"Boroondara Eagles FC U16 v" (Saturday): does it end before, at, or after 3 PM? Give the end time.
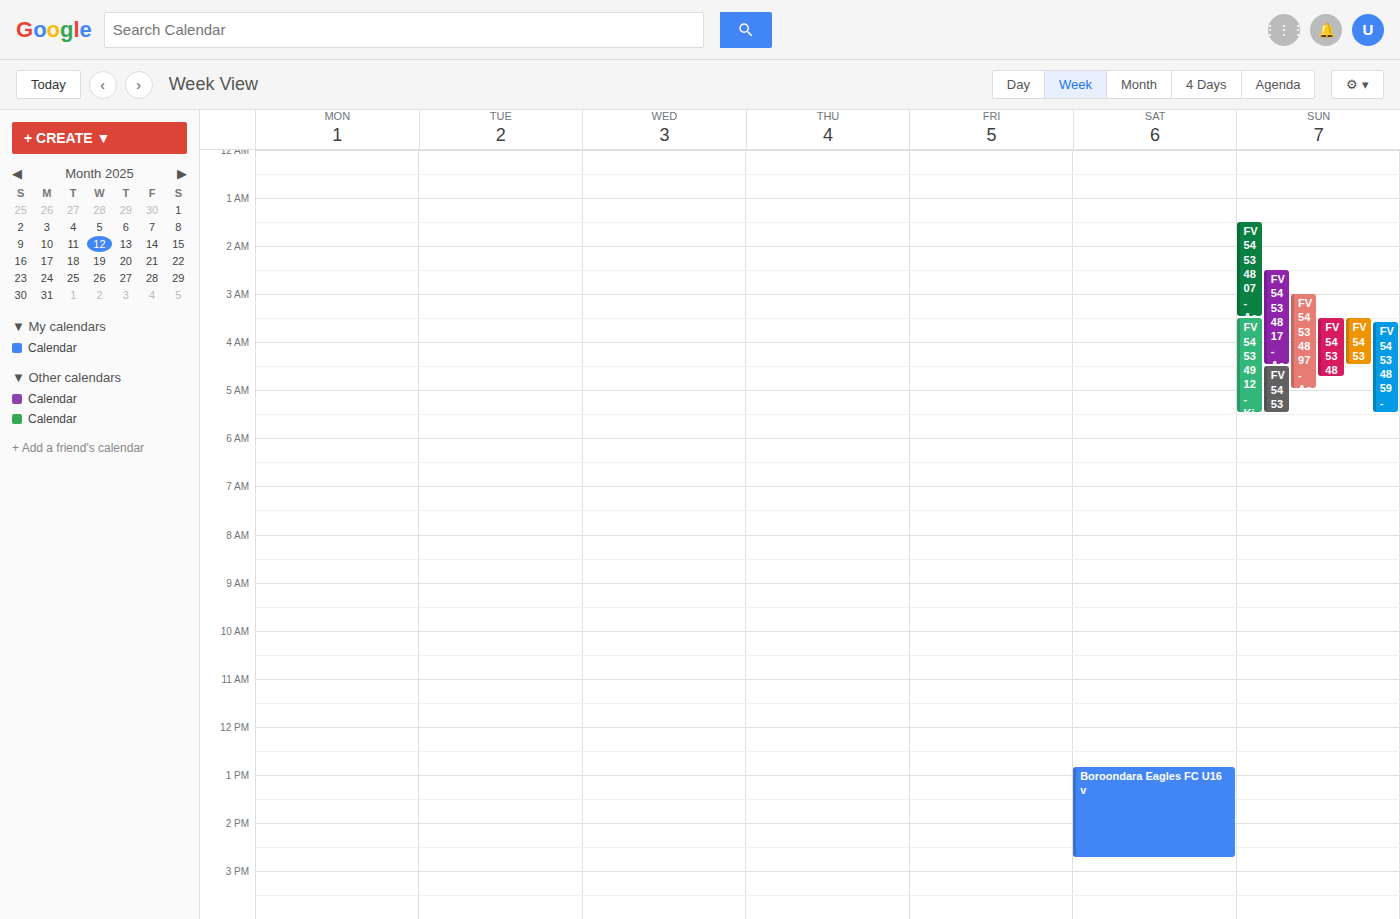
2:45 PM -- before 3 PM, 15 minutes above the 3 PM line.